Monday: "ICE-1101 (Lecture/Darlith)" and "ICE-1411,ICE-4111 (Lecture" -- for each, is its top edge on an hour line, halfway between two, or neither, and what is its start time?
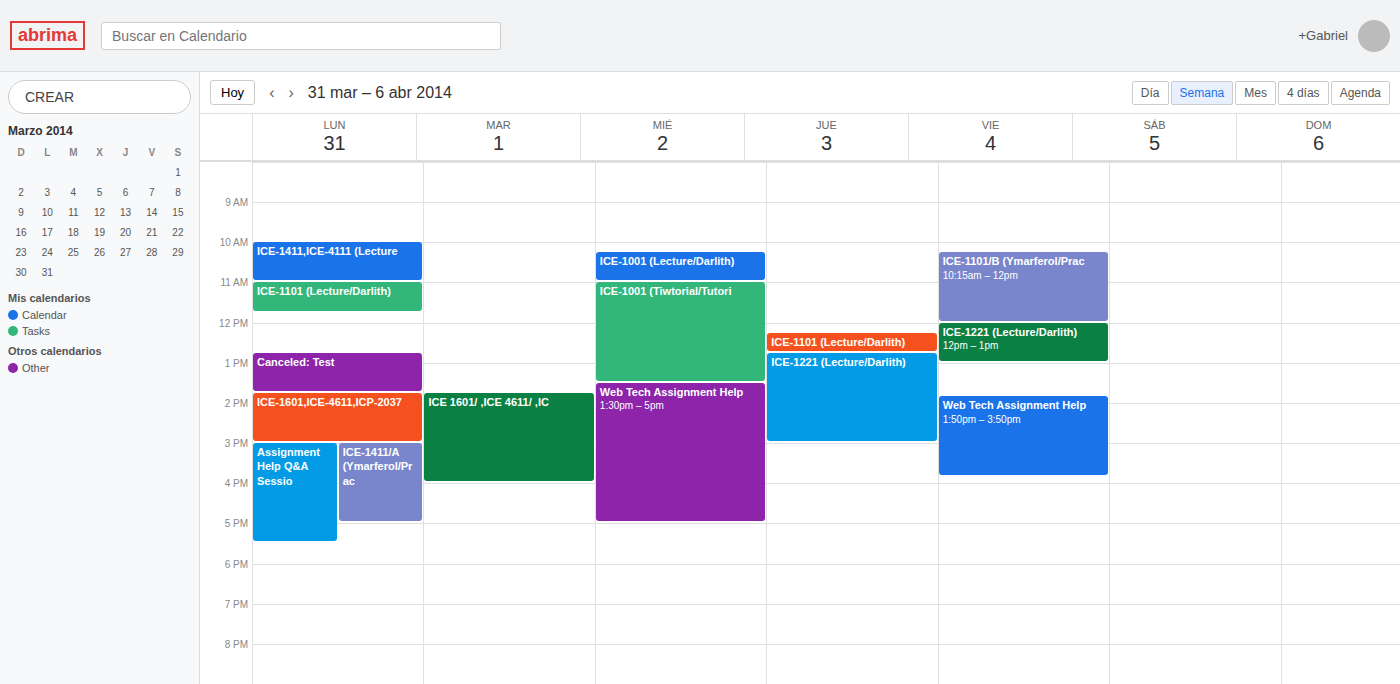
"ICE-1101 (Lecture/Darlith)": 11:00 AM, exactly on the 11 AM line. "ICE-1411,ICE-4111 (Lecture": 10:00 AM, exactly on the 10 AM line.